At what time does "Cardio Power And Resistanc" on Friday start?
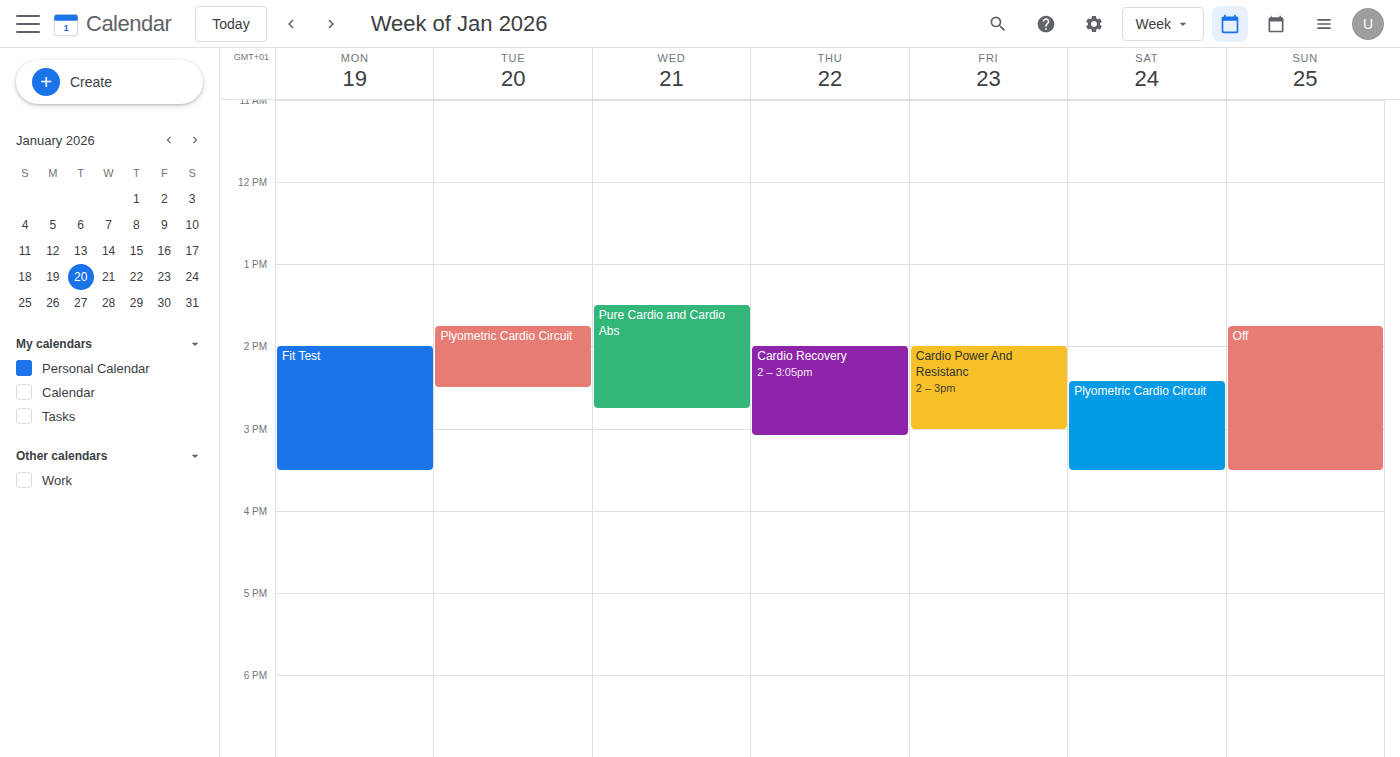
2:00 PM